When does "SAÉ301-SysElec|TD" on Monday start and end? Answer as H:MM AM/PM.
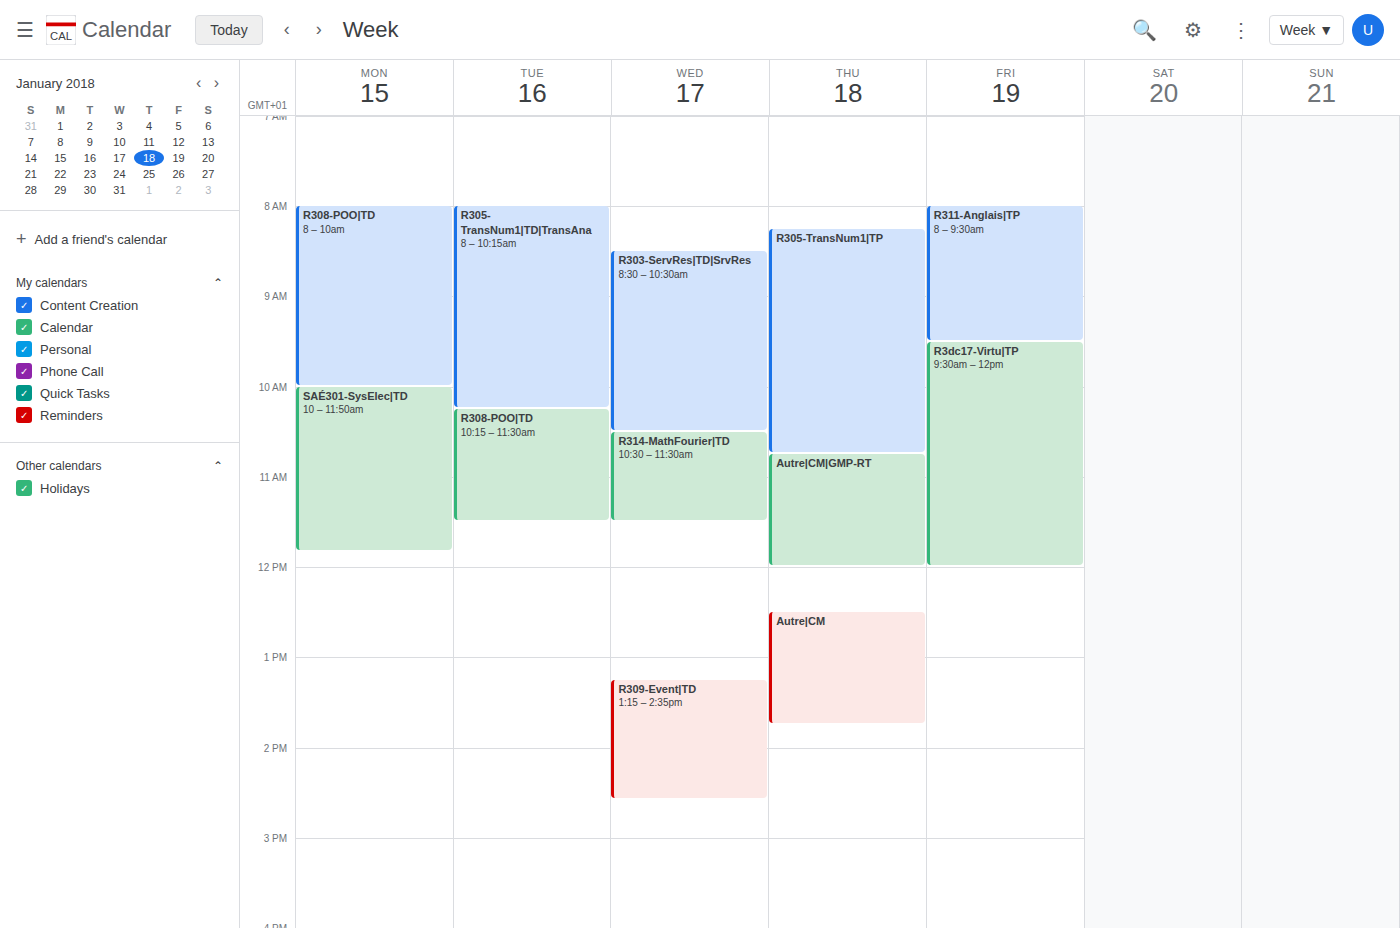
10:00 AM to 11:50 AM